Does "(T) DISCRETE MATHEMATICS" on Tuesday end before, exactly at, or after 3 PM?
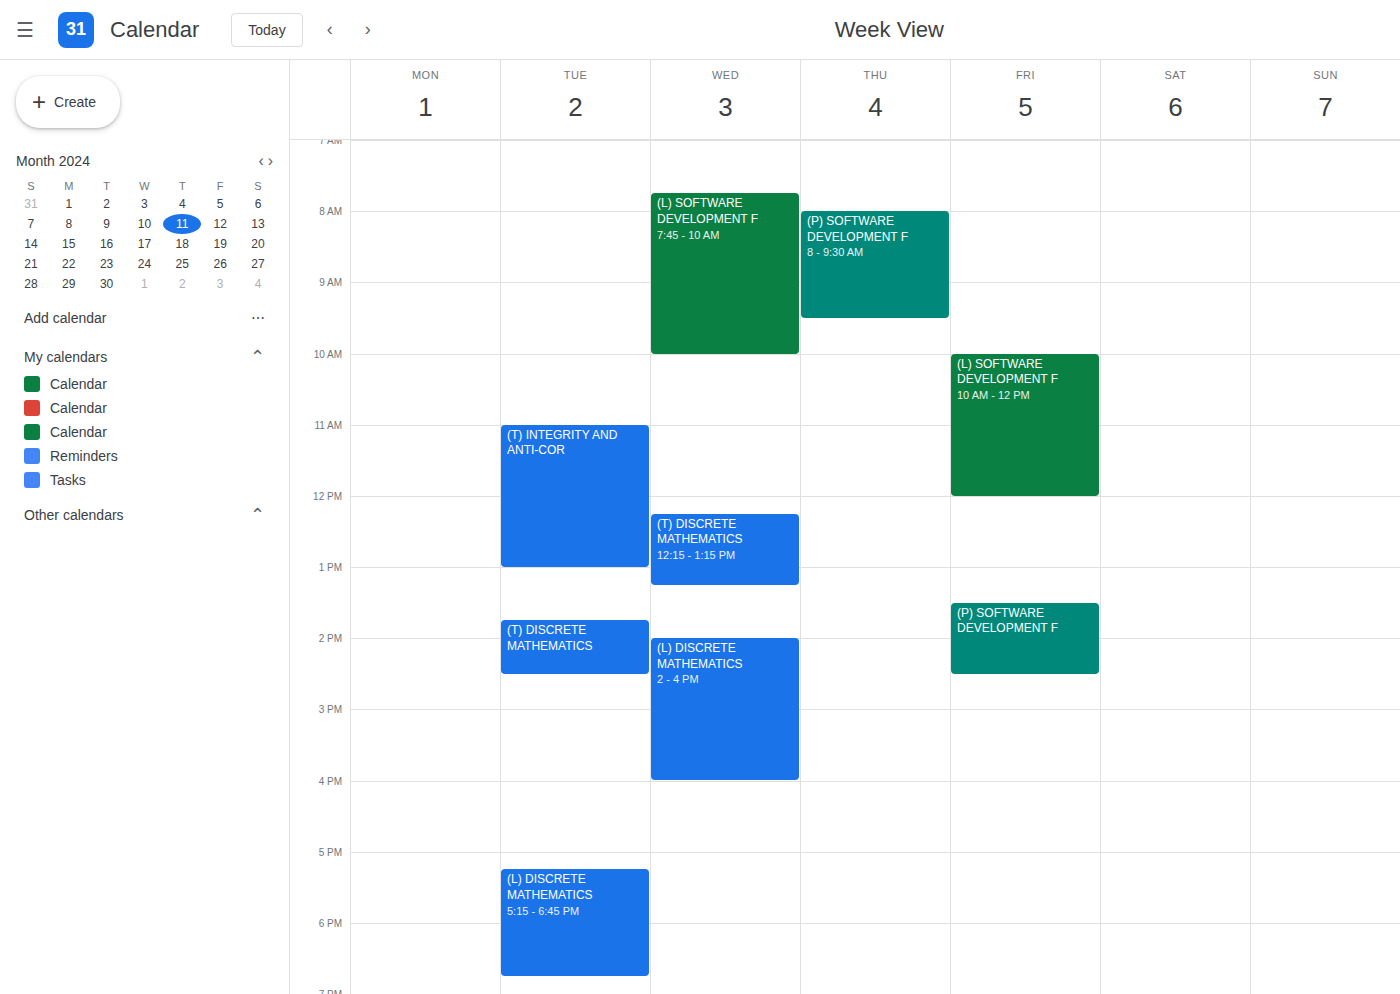
2:30 PM -- before 3 PM, 30 minutes above the 3 PM line.